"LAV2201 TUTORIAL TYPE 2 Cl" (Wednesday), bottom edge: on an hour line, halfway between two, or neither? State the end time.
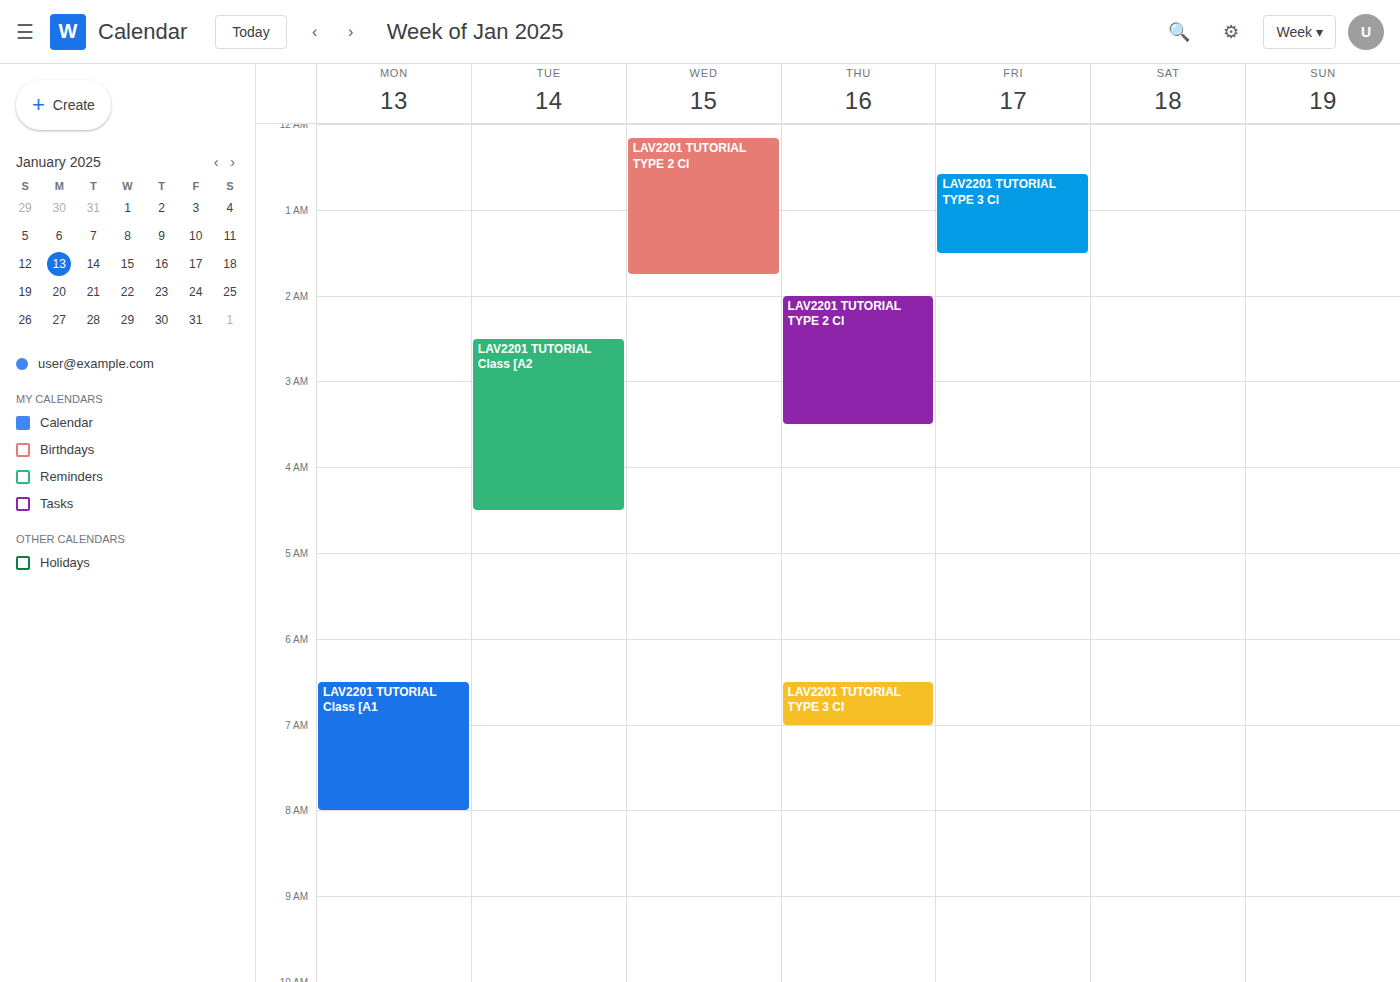
1:45 AM -- neither: three quarters of the way from the 1 AM line to the 2 AM line.